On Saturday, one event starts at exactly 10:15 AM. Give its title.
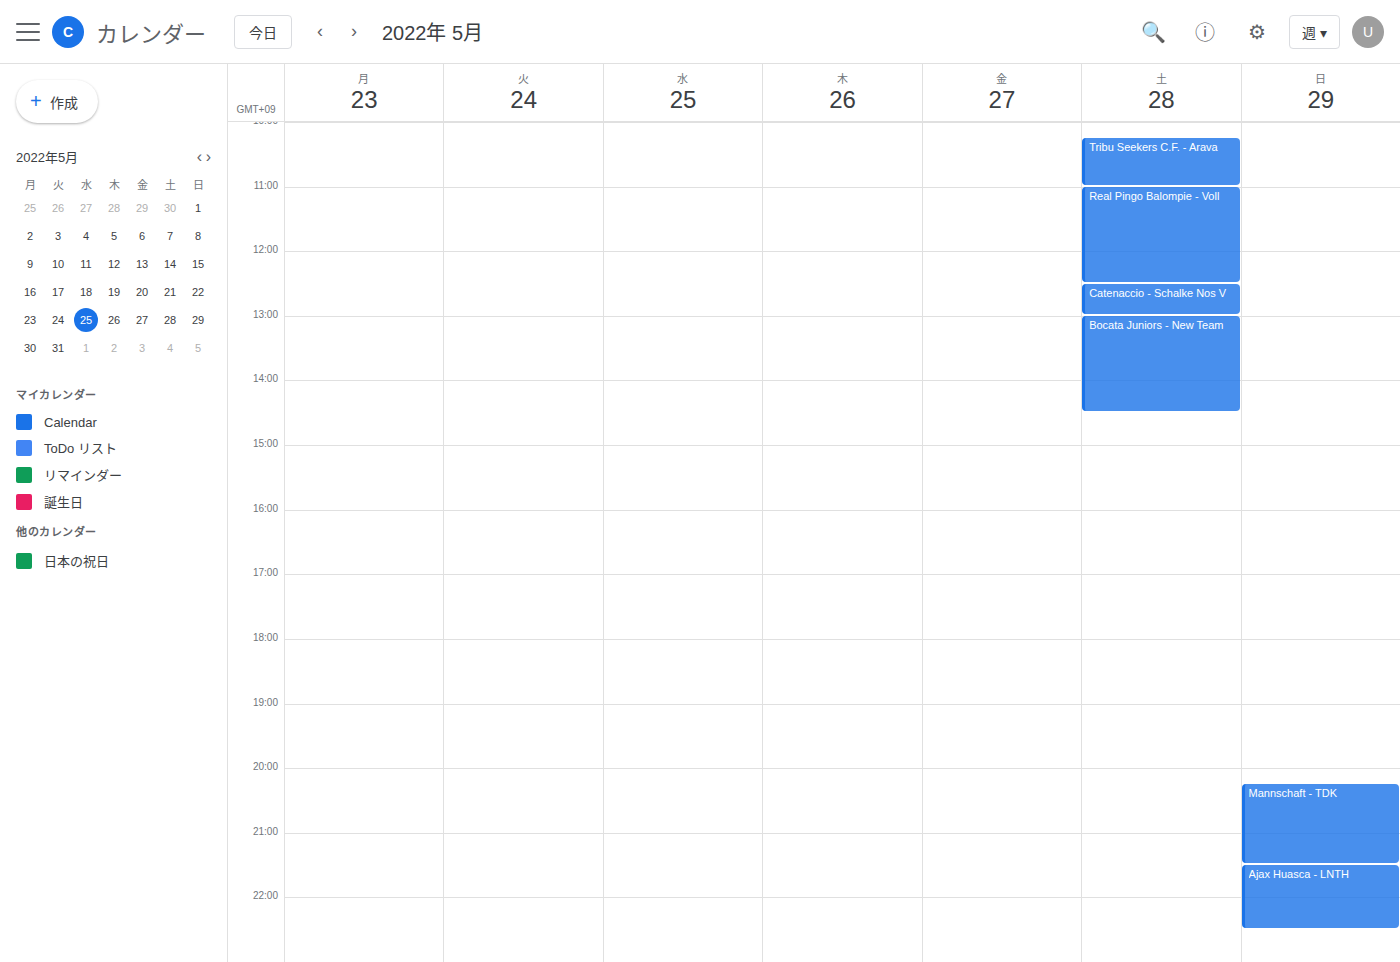
"Tribu Seekers C.F. - Arava"